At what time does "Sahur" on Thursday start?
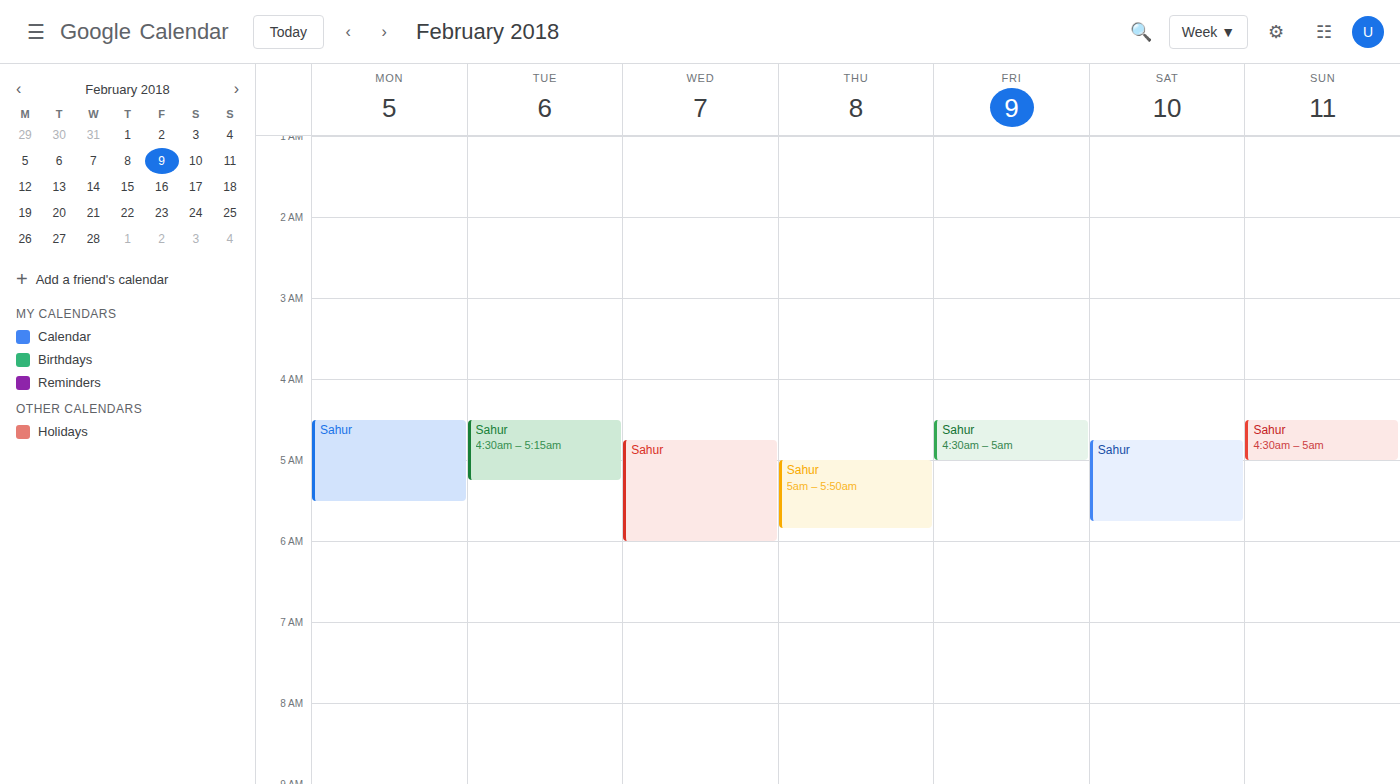
5:00 AM